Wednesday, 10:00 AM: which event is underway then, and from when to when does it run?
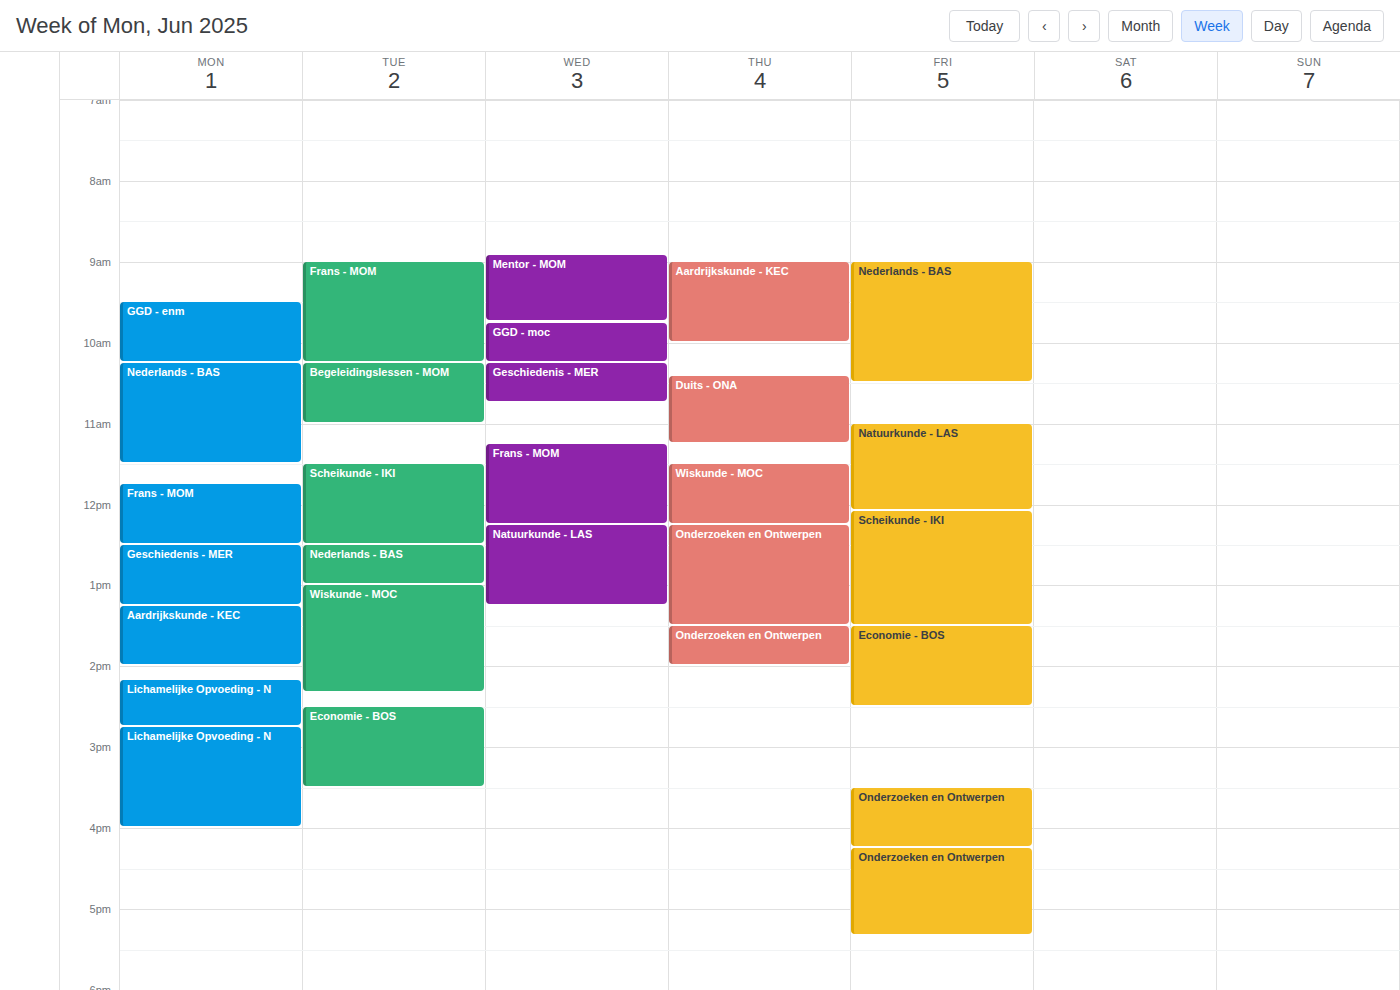
"GGD - moc", 9:45 AM to 10:15 AM